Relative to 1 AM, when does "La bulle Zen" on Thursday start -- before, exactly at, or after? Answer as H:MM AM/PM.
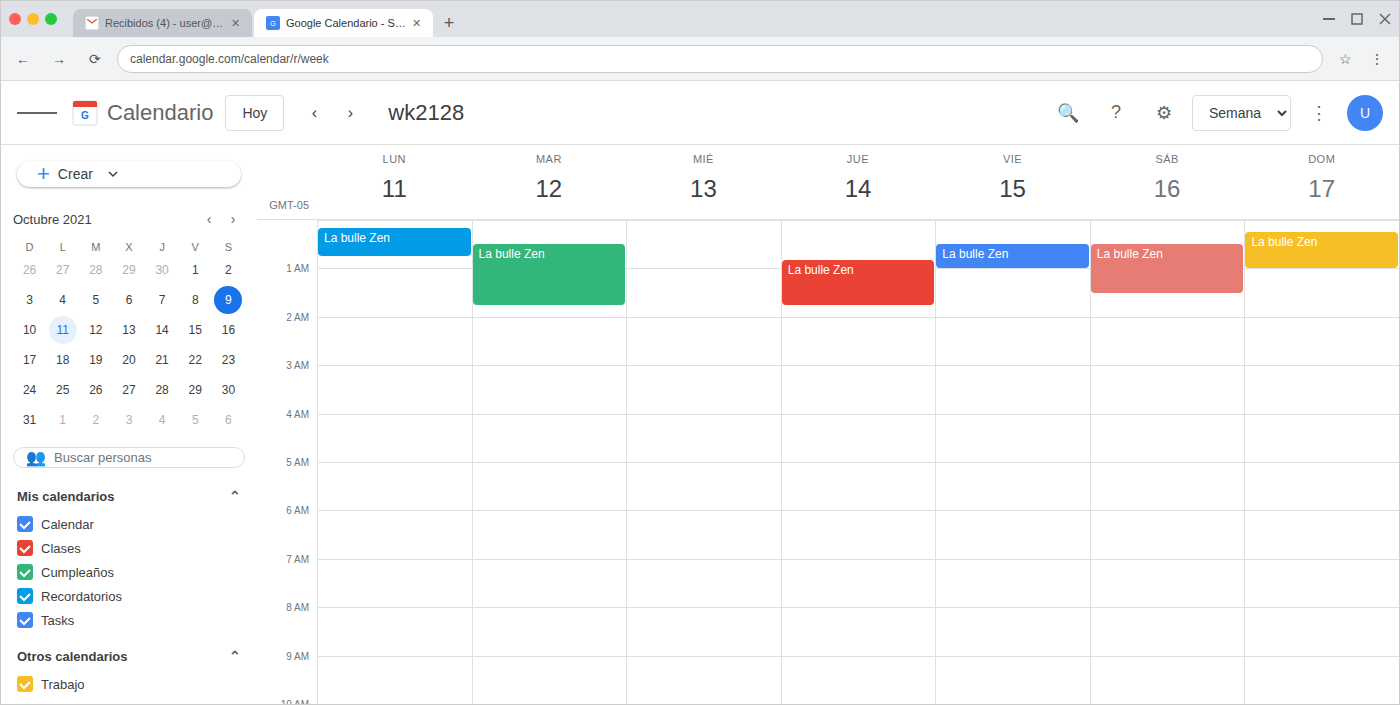
12:50 AM -- before 1 AM, 10 minutes above the 1 AM line.